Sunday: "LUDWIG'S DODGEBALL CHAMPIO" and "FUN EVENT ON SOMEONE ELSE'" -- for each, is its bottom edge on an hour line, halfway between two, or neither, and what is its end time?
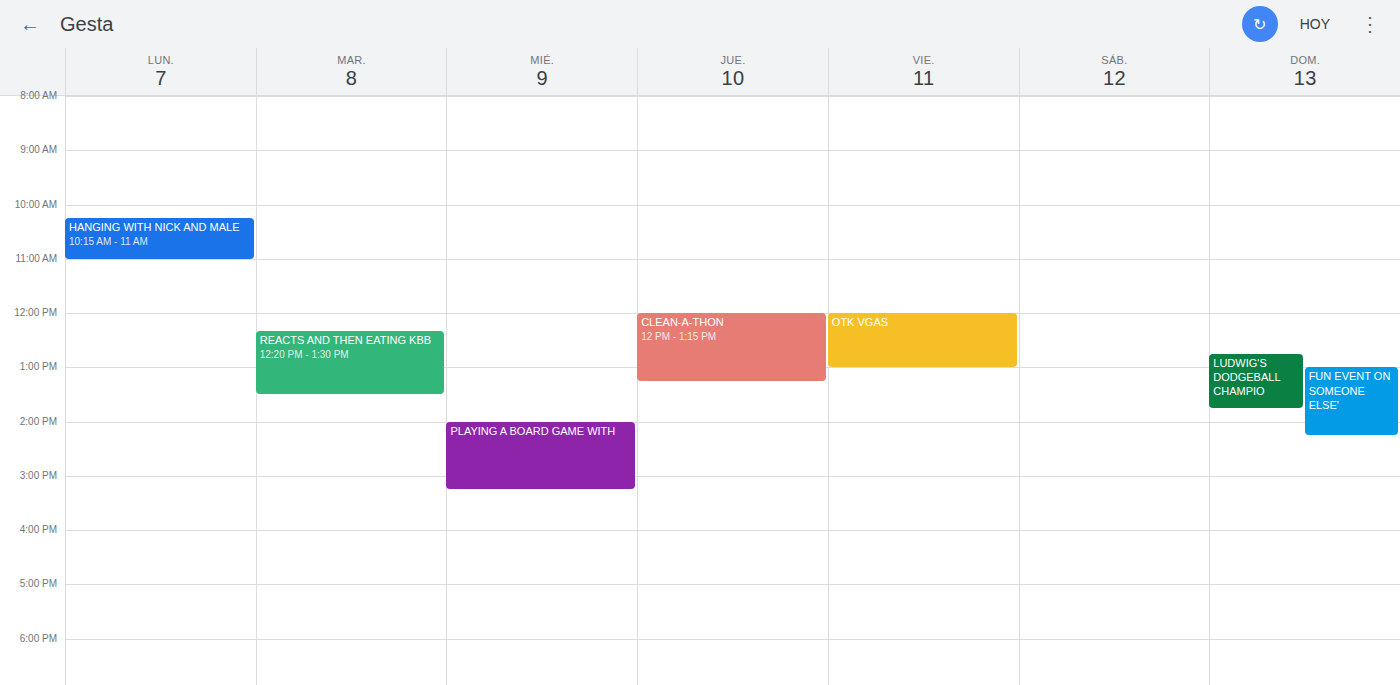
"LUDWIG'S DODGEBALL CHAMPIO": 1:45 PM, neither: three quarters of the way from the 1 PM line to the 2 PM line. "FUN EVENT ON SOMEONE ELSE'": 2:15 PM, neither: a quarter of the way from the 2 PM line to the 3 PM line.